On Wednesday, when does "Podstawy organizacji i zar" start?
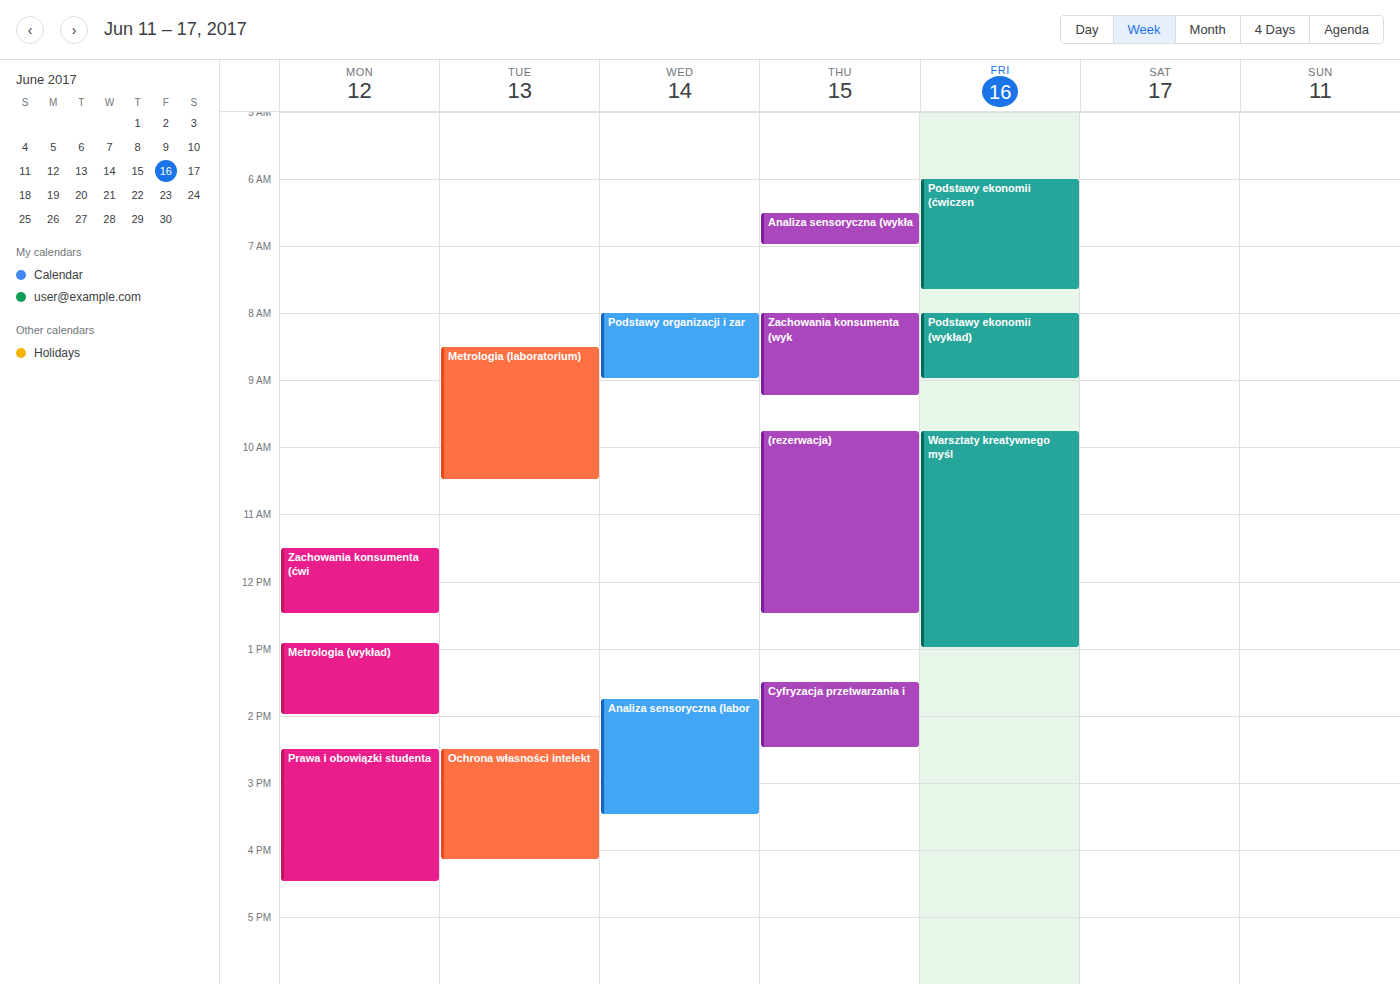
8:00 AM